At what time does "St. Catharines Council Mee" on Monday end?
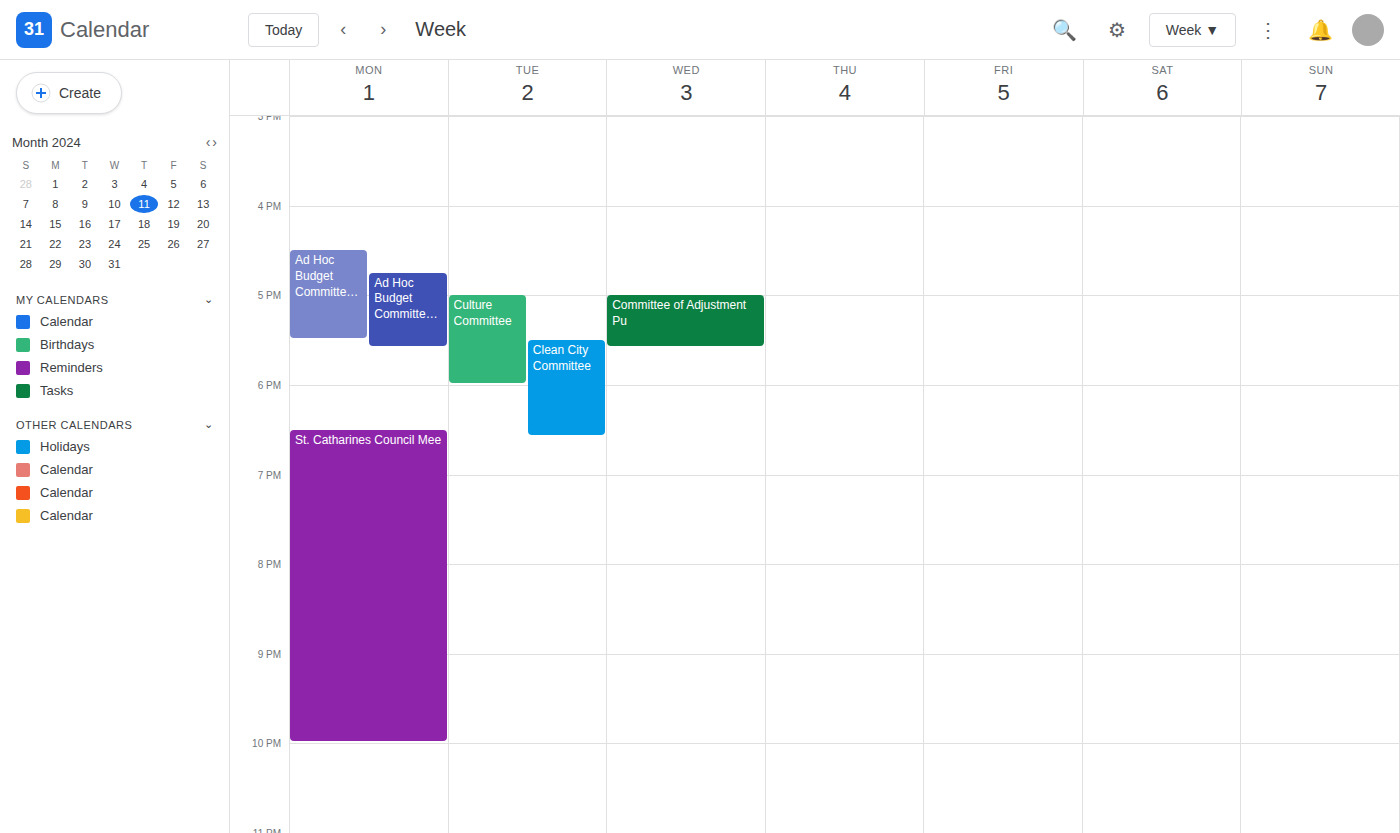
10:00 PM